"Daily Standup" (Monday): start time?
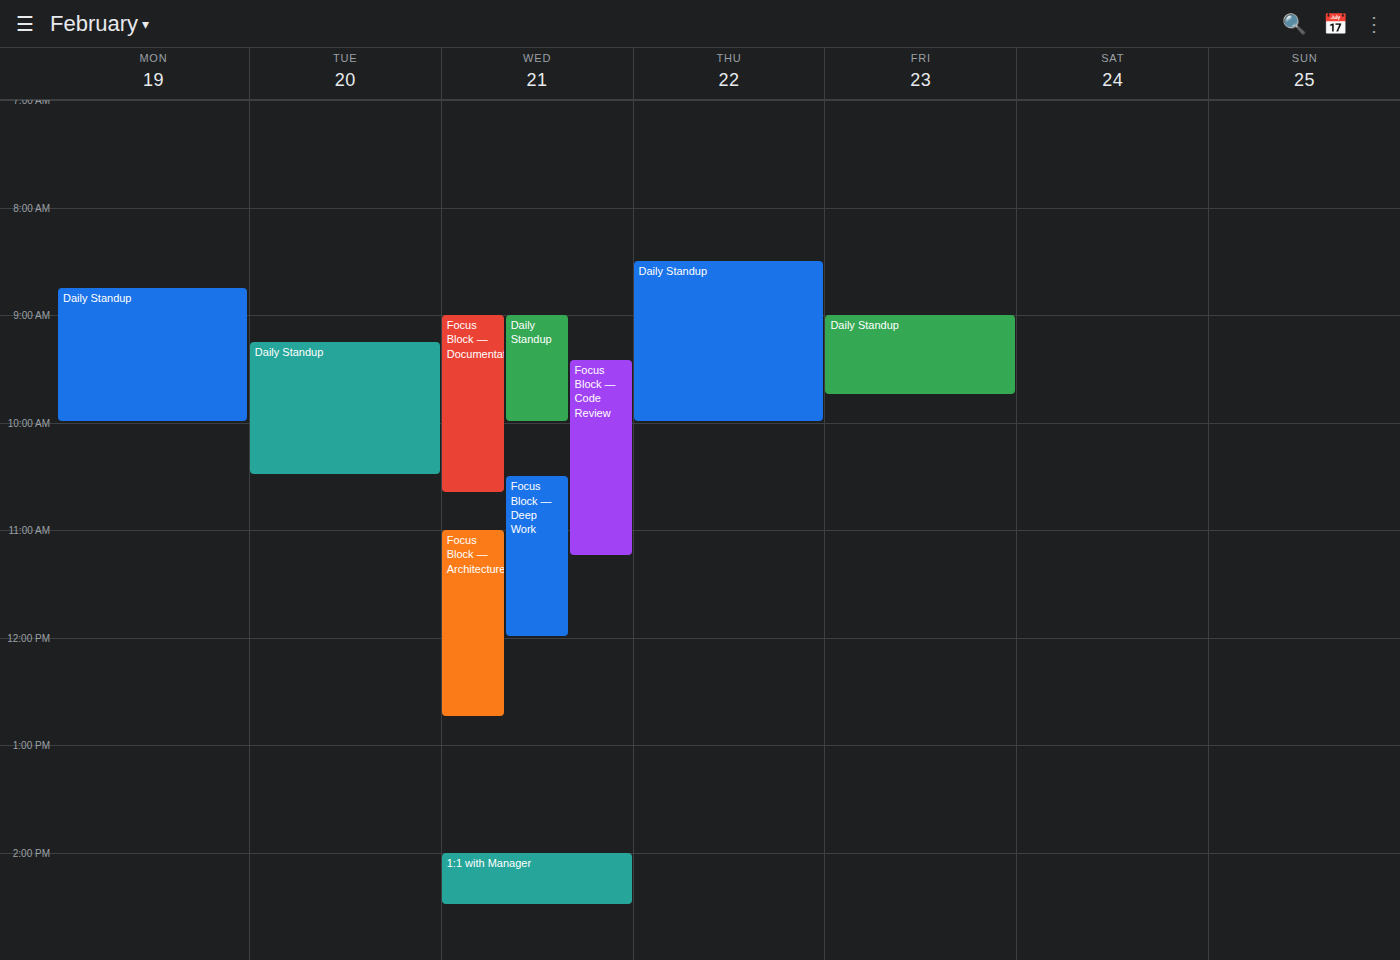
8:45 AM